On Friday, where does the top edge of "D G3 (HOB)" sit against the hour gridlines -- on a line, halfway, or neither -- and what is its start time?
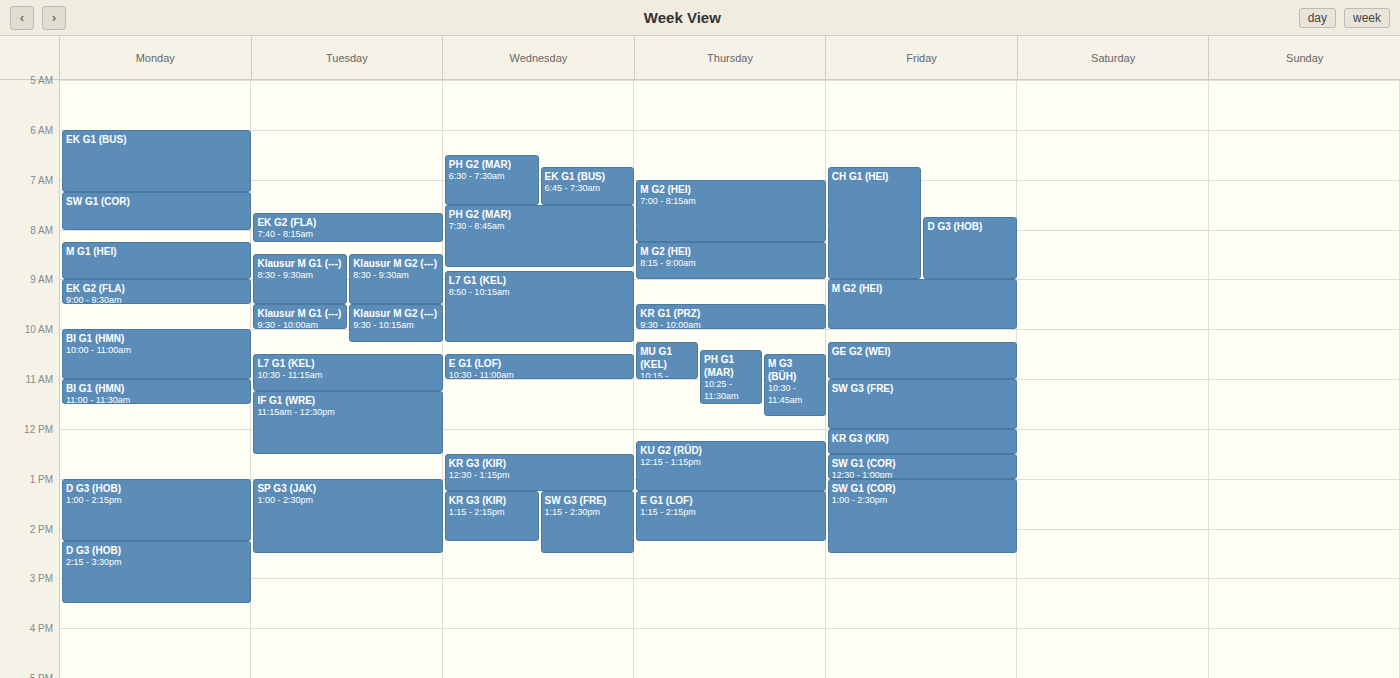
7:45 AM -- neither: three quarters of the way from the 7 AM line to the 8 AM line.